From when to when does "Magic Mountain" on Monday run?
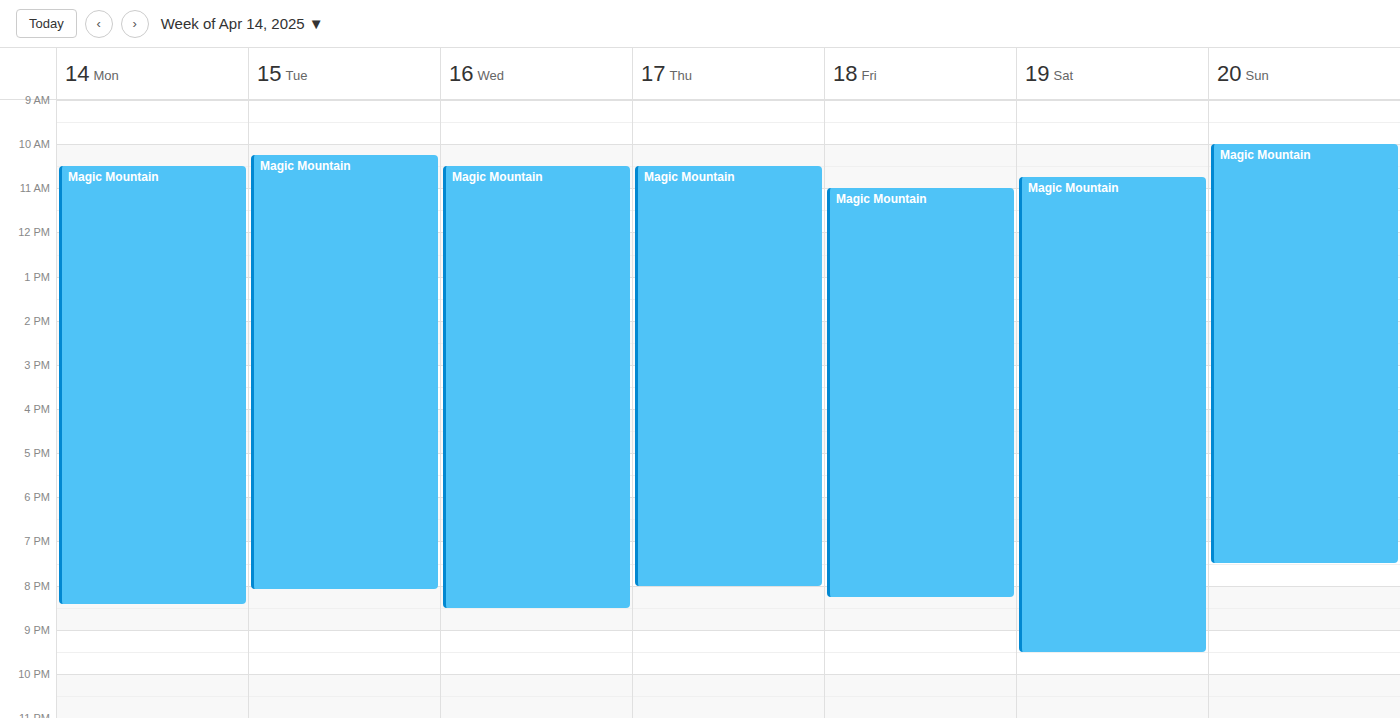
10:30 AM to 8:25 PM